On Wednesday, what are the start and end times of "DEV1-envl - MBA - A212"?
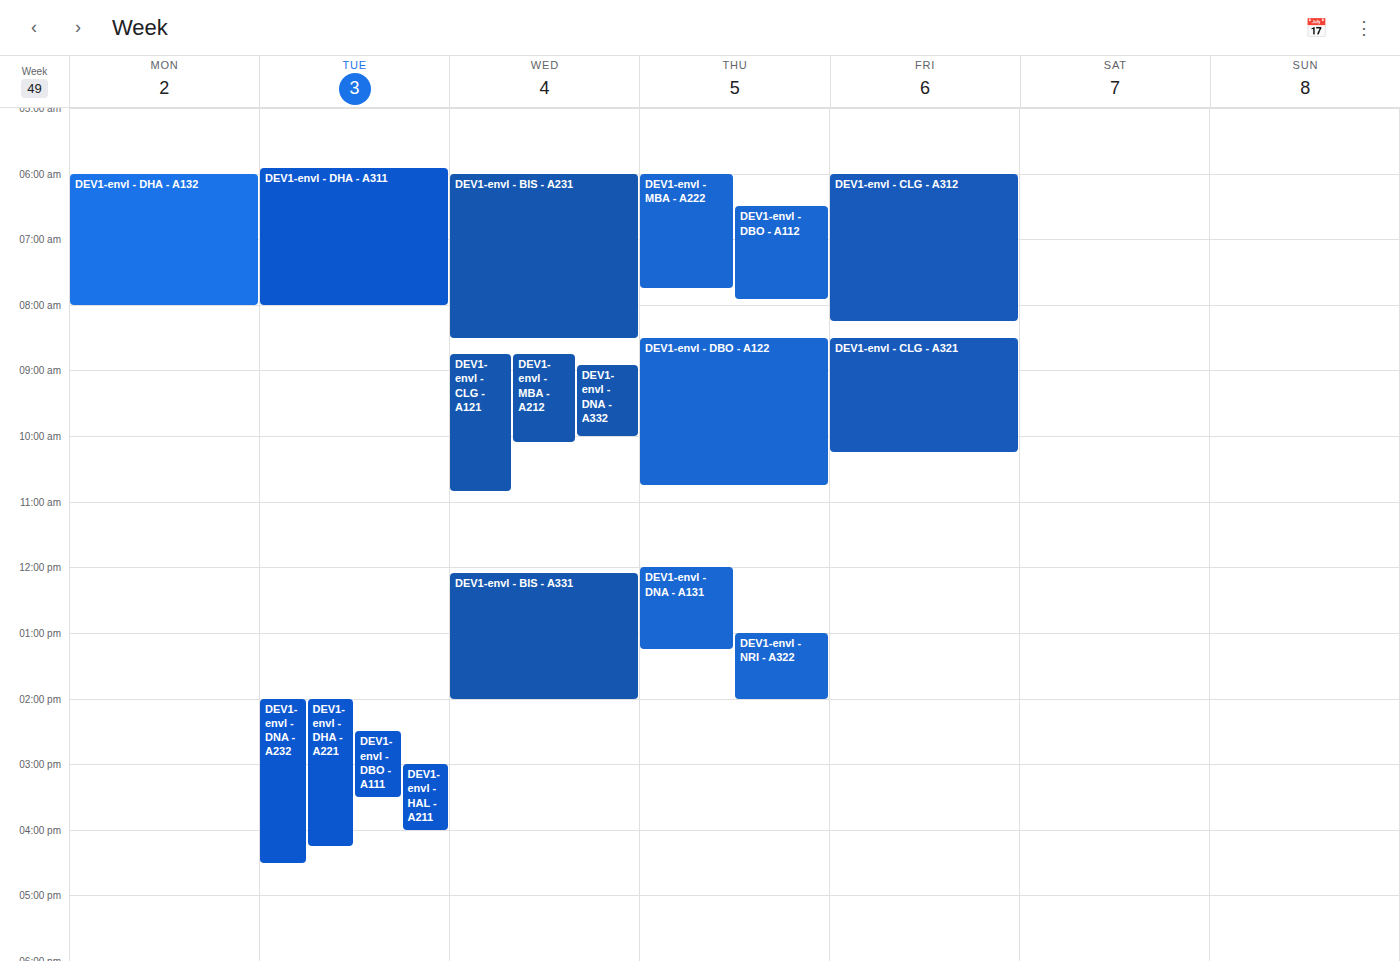
8:45 AM to 10:05 AM